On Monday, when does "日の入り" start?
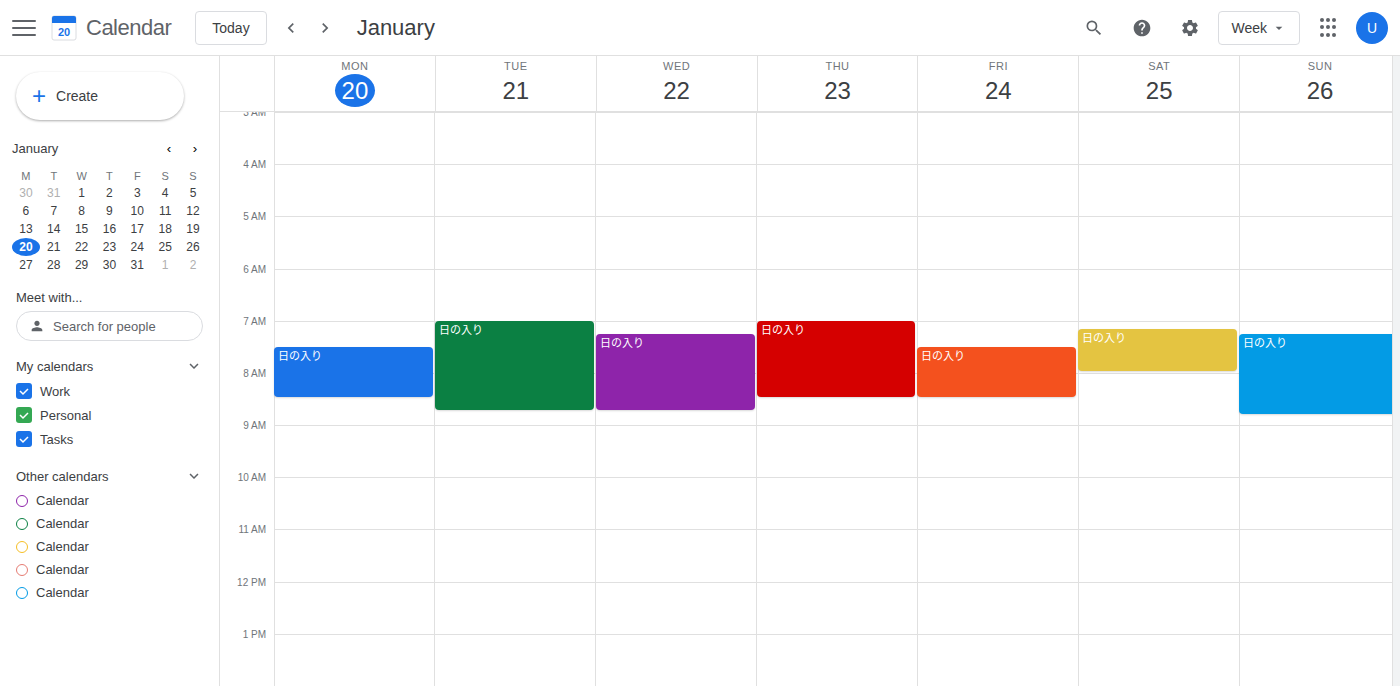
7:30 AM